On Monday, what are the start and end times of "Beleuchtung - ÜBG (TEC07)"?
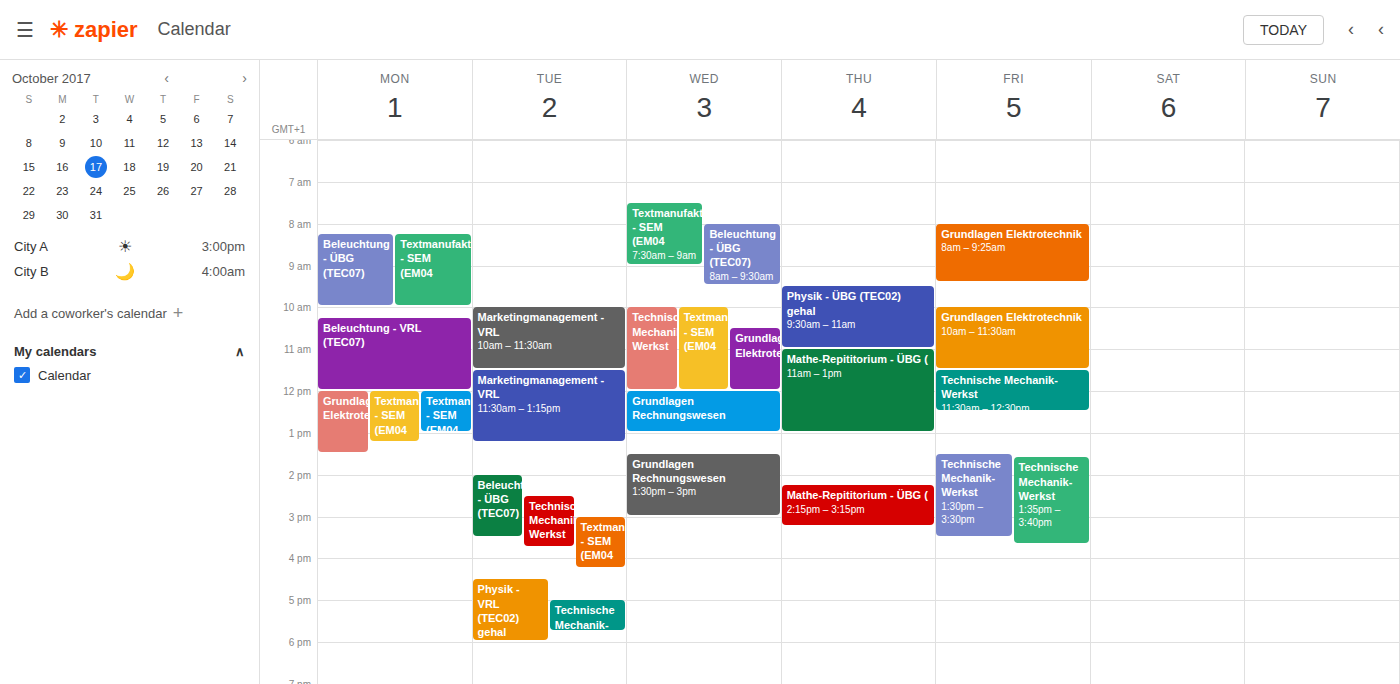
8:15 AM to 10:00 AM